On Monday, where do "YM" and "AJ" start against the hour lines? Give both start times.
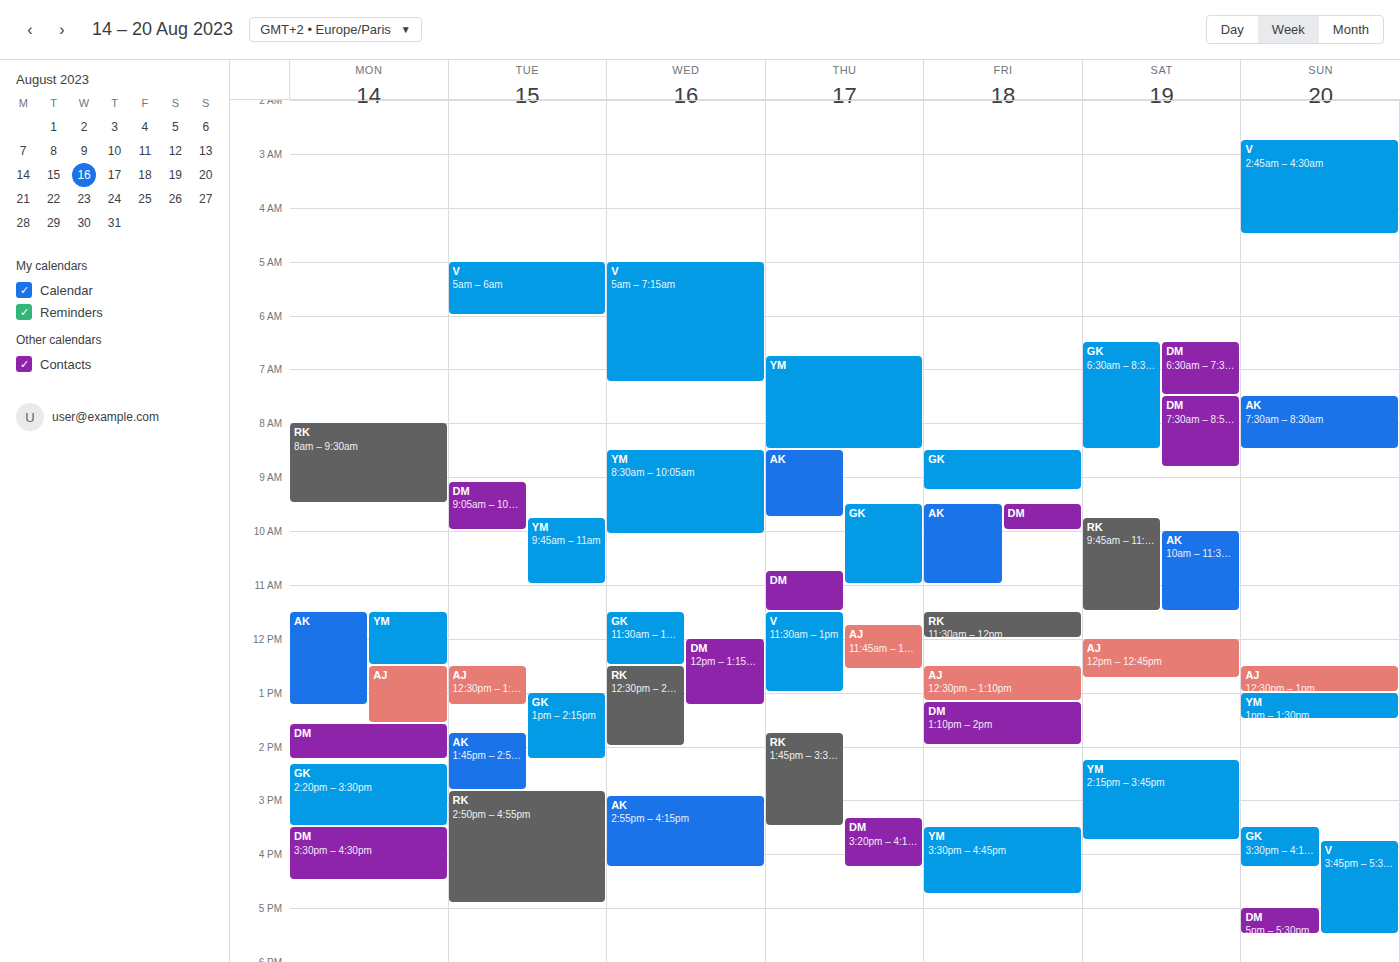
"YM": 11:30 AM, halfway between the 11 AM and 12 PM lines. "AJ": 12:30 PM, halfway between the 12 PM and 1 PM lines.